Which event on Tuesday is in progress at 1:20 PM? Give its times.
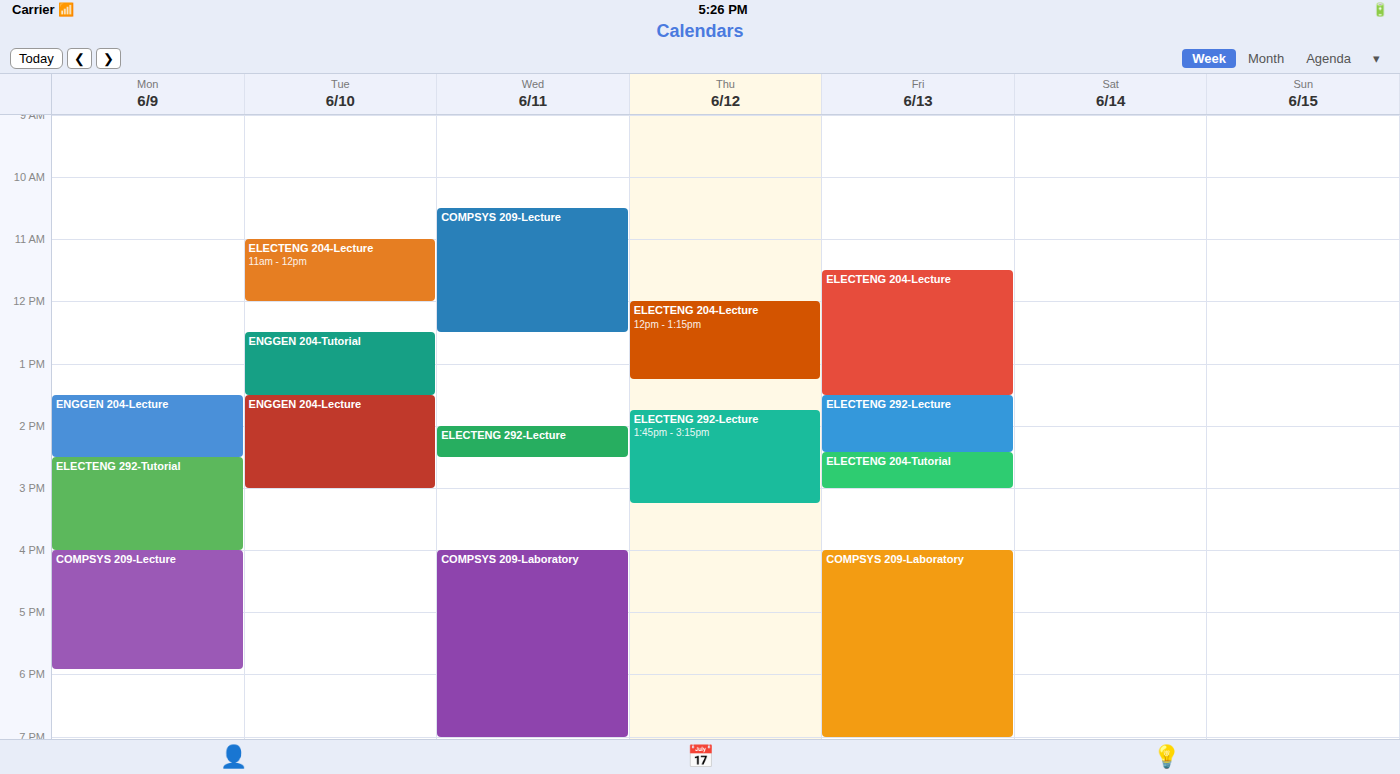
"ENGGEN 204-Tutorial", 12:30 PM to 1:30 PM